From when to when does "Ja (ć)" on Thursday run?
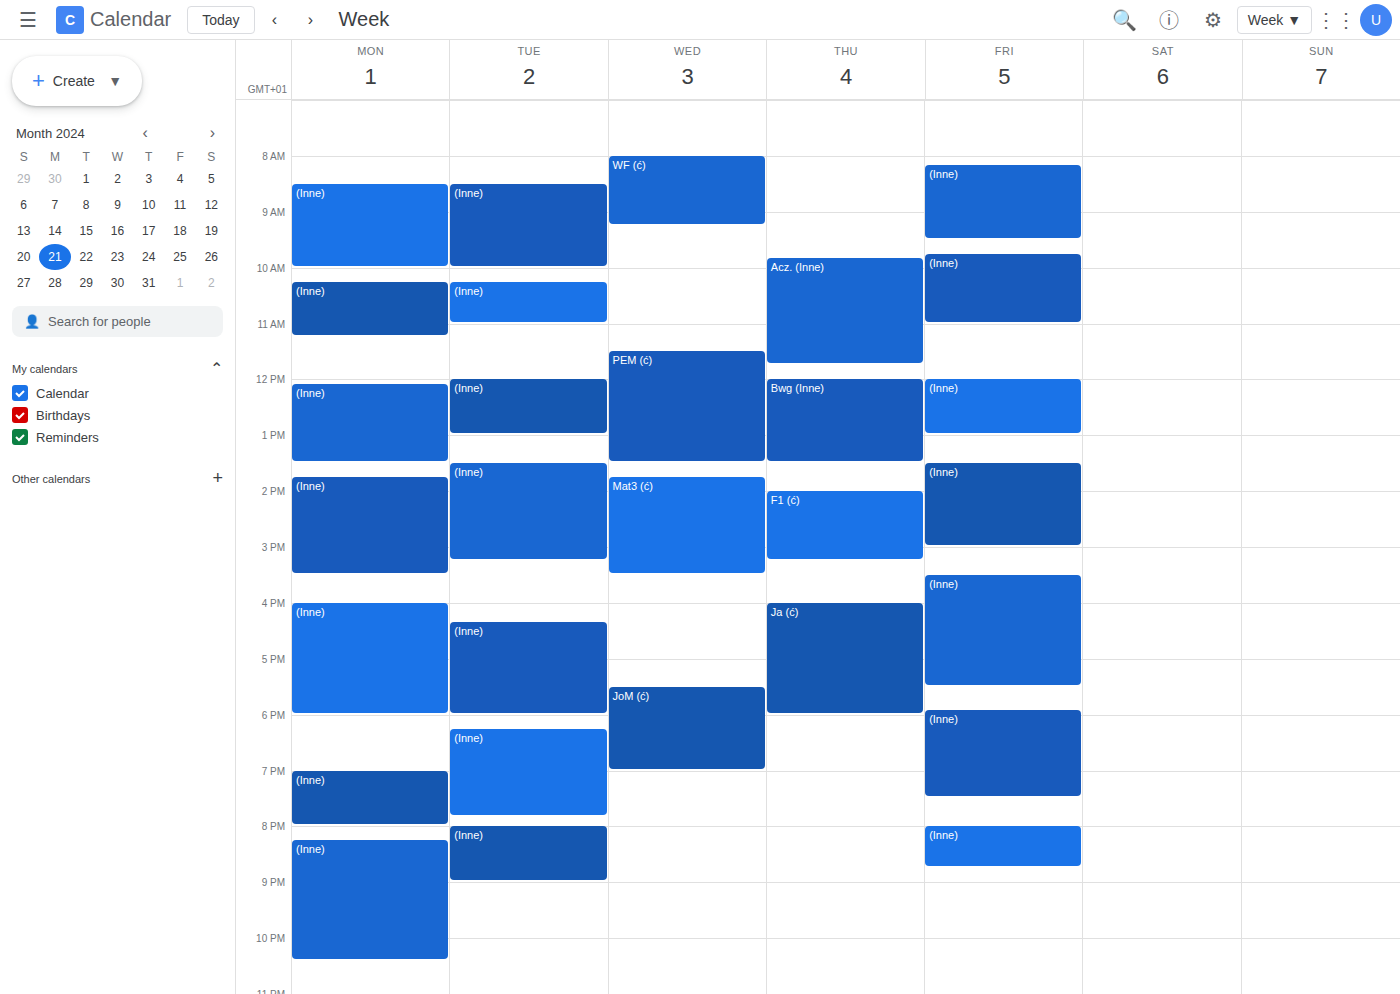
4:00 PM to 6:00 PM